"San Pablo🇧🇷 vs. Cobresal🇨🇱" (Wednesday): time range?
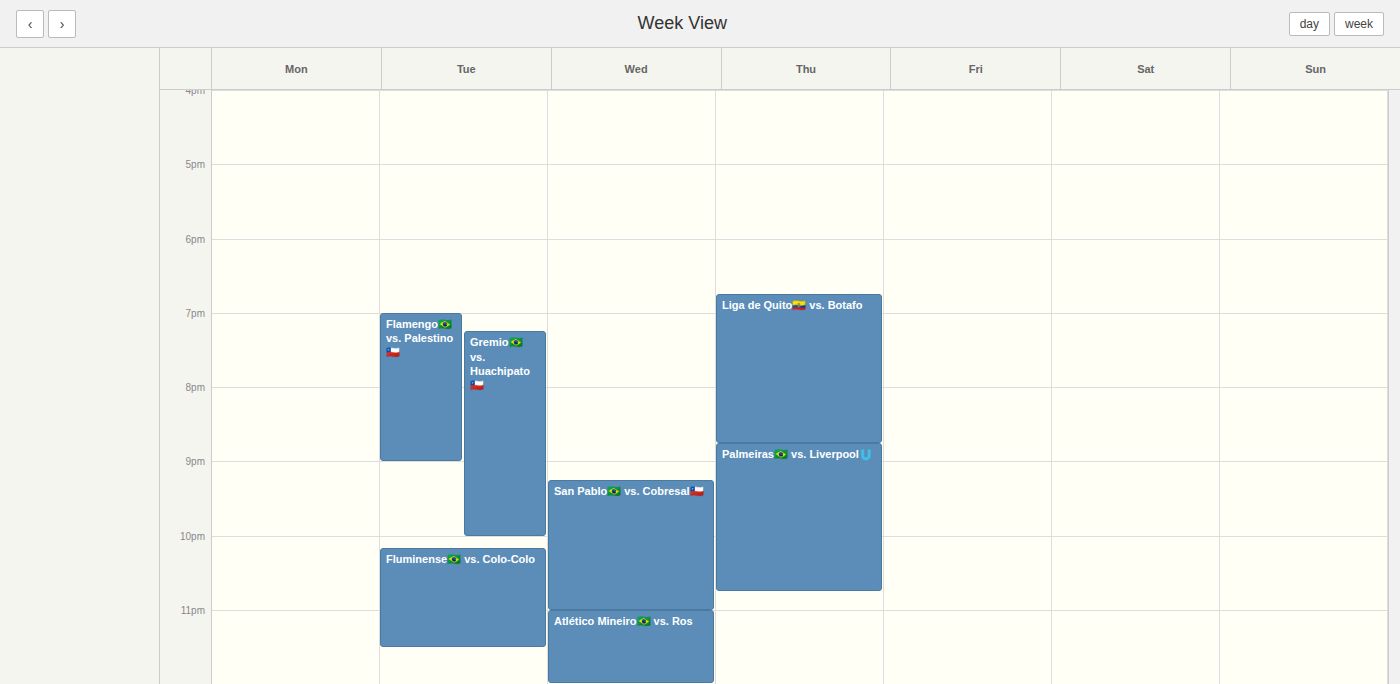
9:15 PM to 11:00 PM